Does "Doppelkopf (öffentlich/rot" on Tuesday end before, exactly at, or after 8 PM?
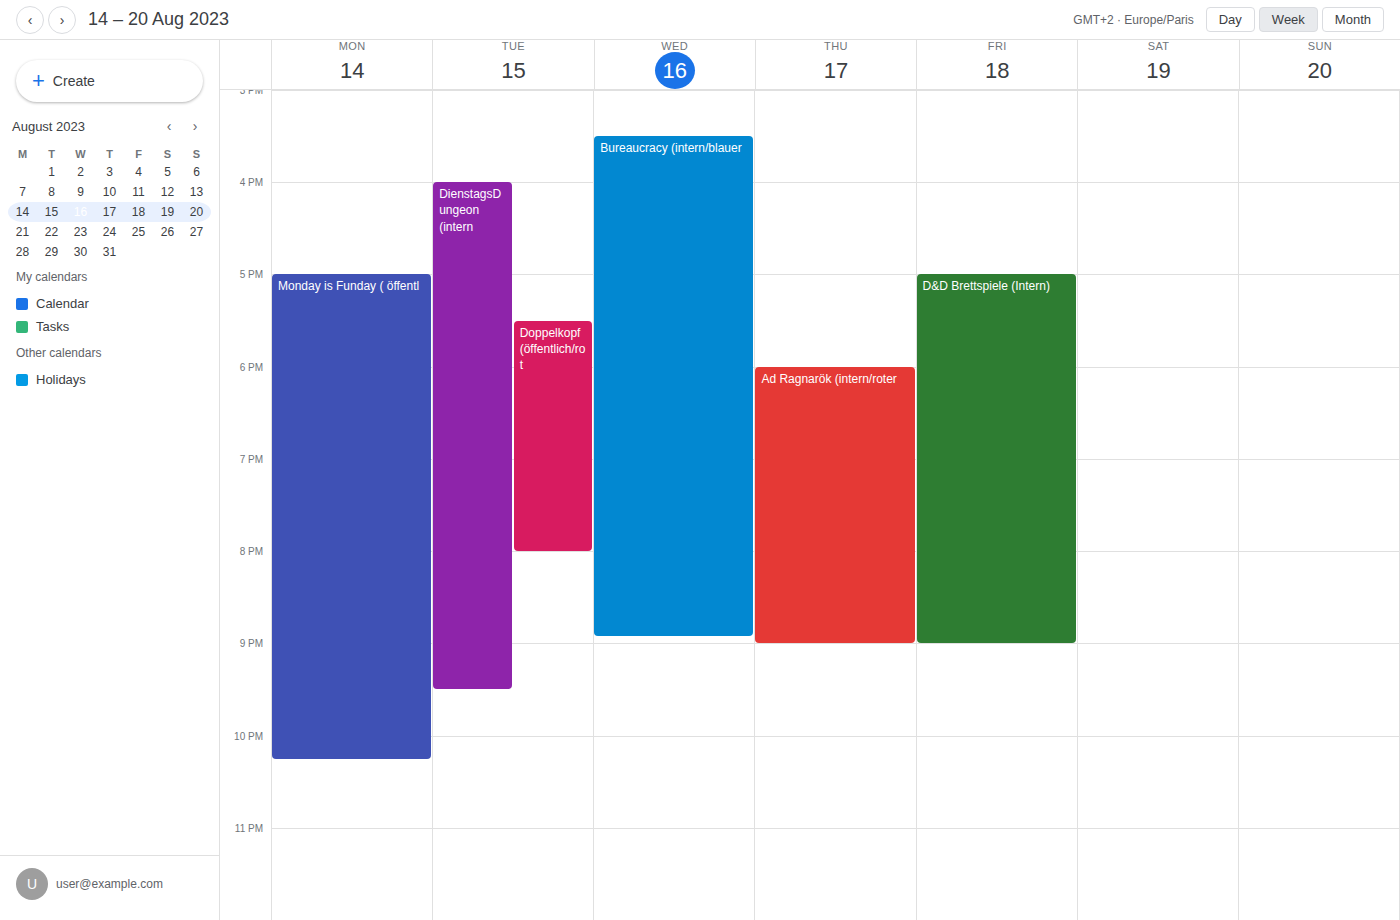
8:00 PM -- exactly at 8 PM, on the 8 PM line.